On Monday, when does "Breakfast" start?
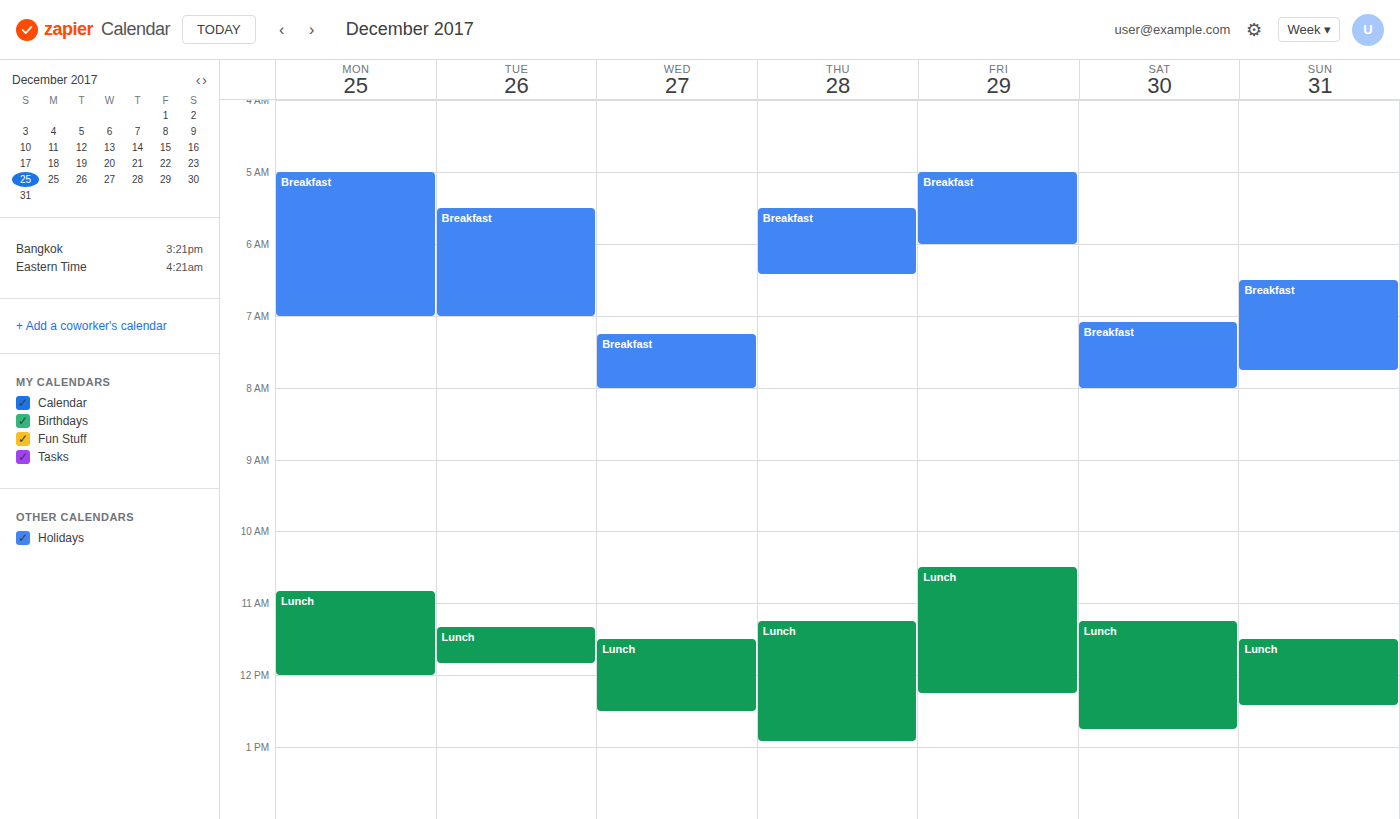
05:00